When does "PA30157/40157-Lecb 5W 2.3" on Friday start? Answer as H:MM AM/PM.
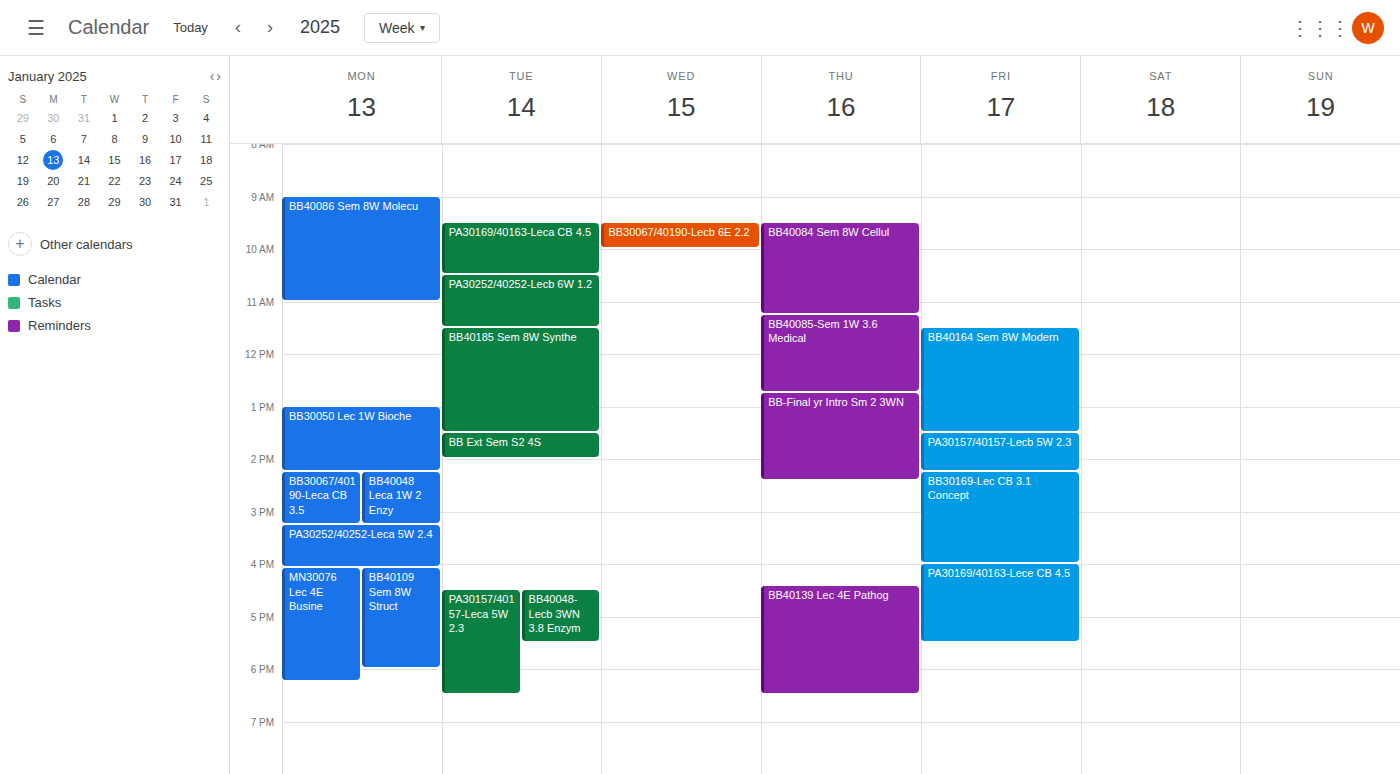
1:30 PM